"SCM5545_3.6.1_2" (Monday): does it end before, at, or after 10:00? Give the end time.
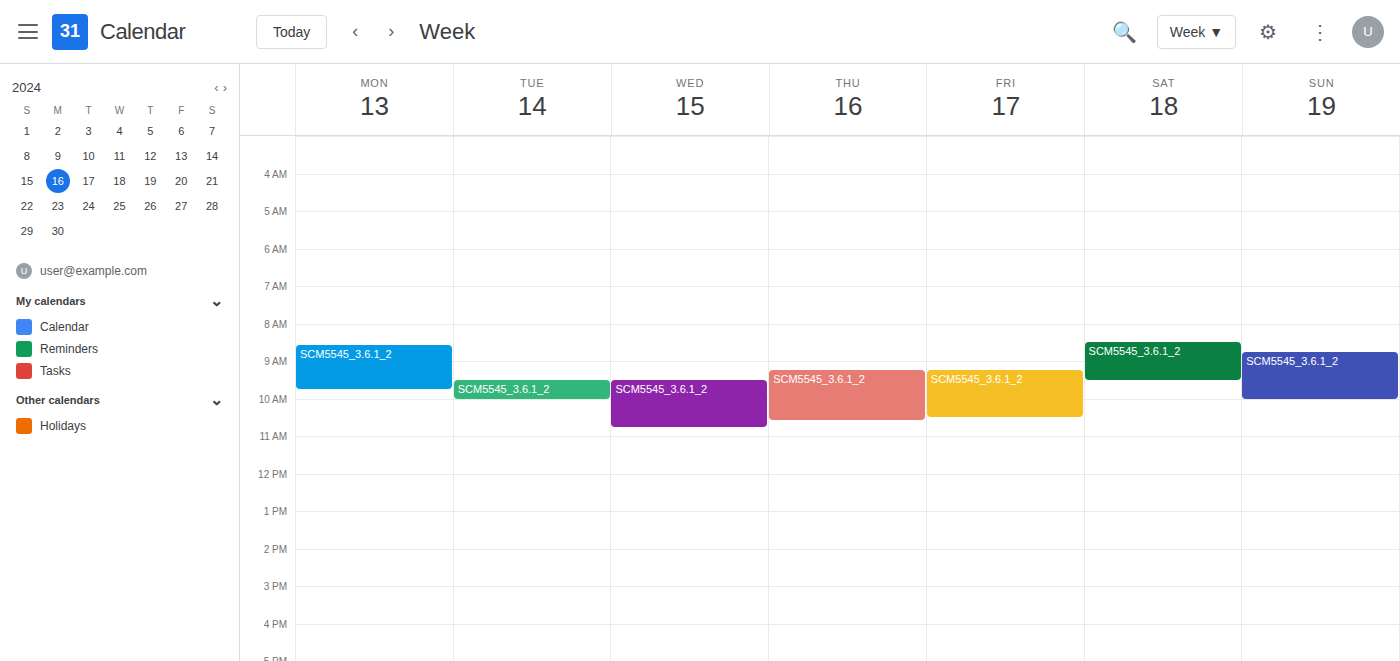
09:45 -- before 10:00, 15 minutes above the 10:00 line.